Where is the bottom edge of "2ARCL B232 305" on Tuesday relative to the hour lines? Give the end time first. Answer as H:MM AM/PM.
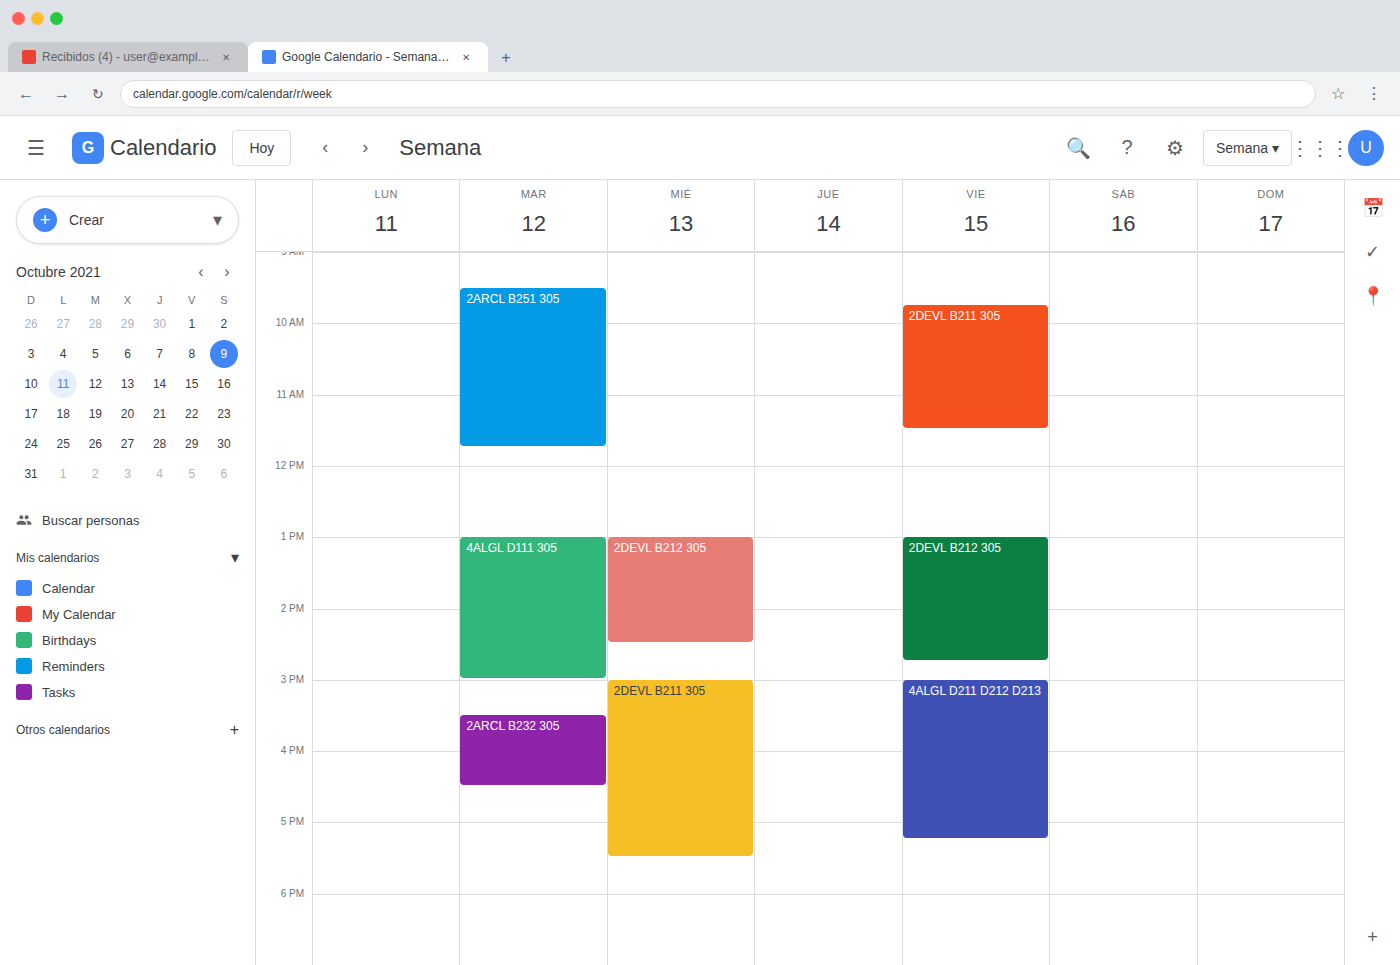
4:30 PM -- halfway between the 4 PM and 5 PM lines.